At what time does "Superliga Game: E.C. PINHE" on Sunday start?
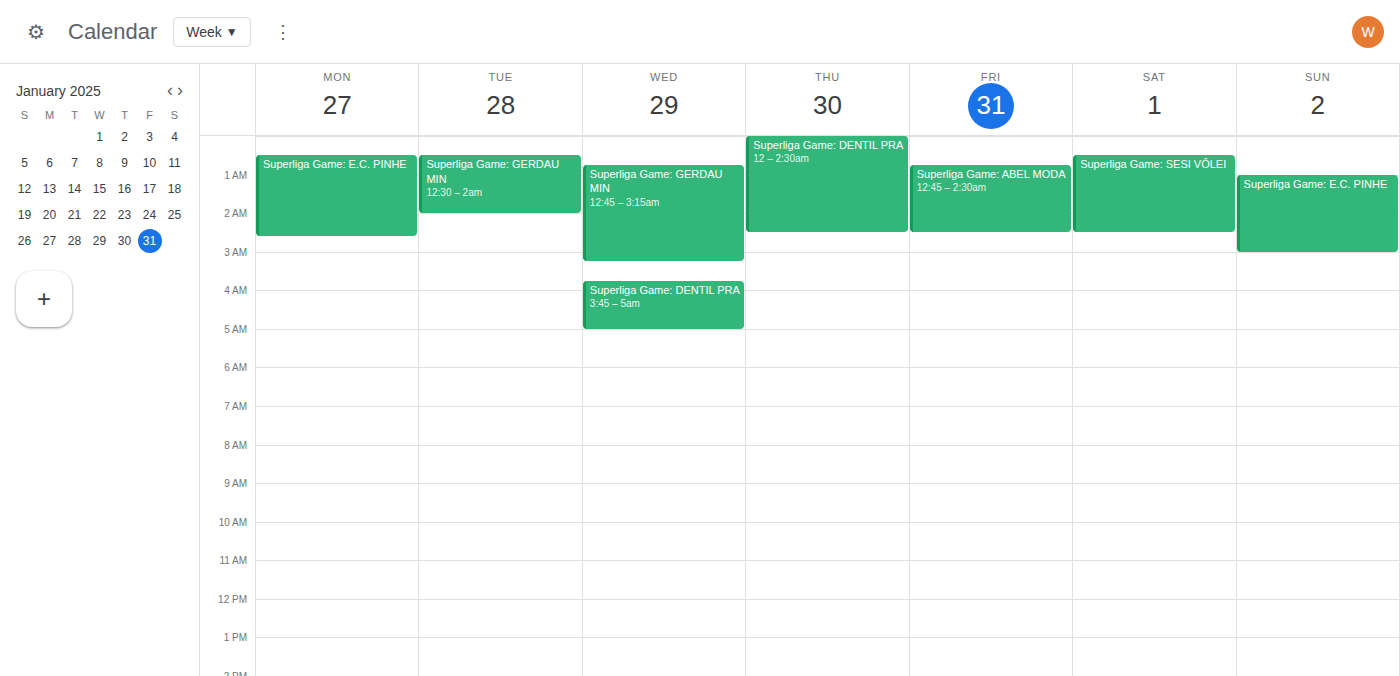
1:00 AM